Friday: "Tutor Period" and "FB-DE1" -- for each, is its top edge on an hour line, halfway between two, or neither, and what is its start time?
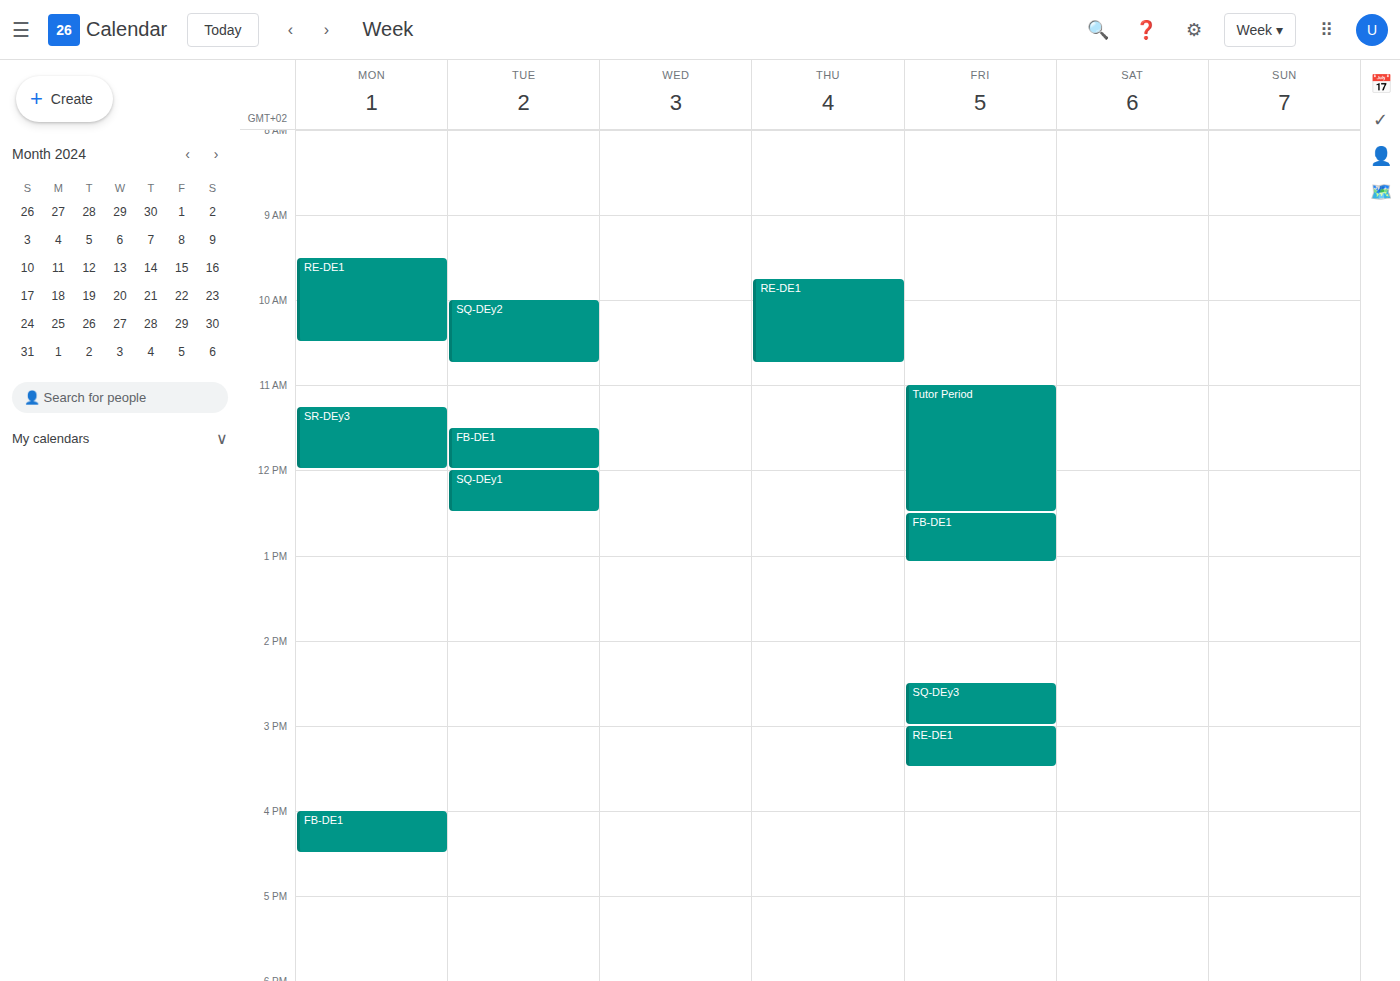
"Tutor Period": 11:00, exactly on the 11:00 line. "FB-DE1": 12:30, halfway between the 12:00 and 13:00 lines.